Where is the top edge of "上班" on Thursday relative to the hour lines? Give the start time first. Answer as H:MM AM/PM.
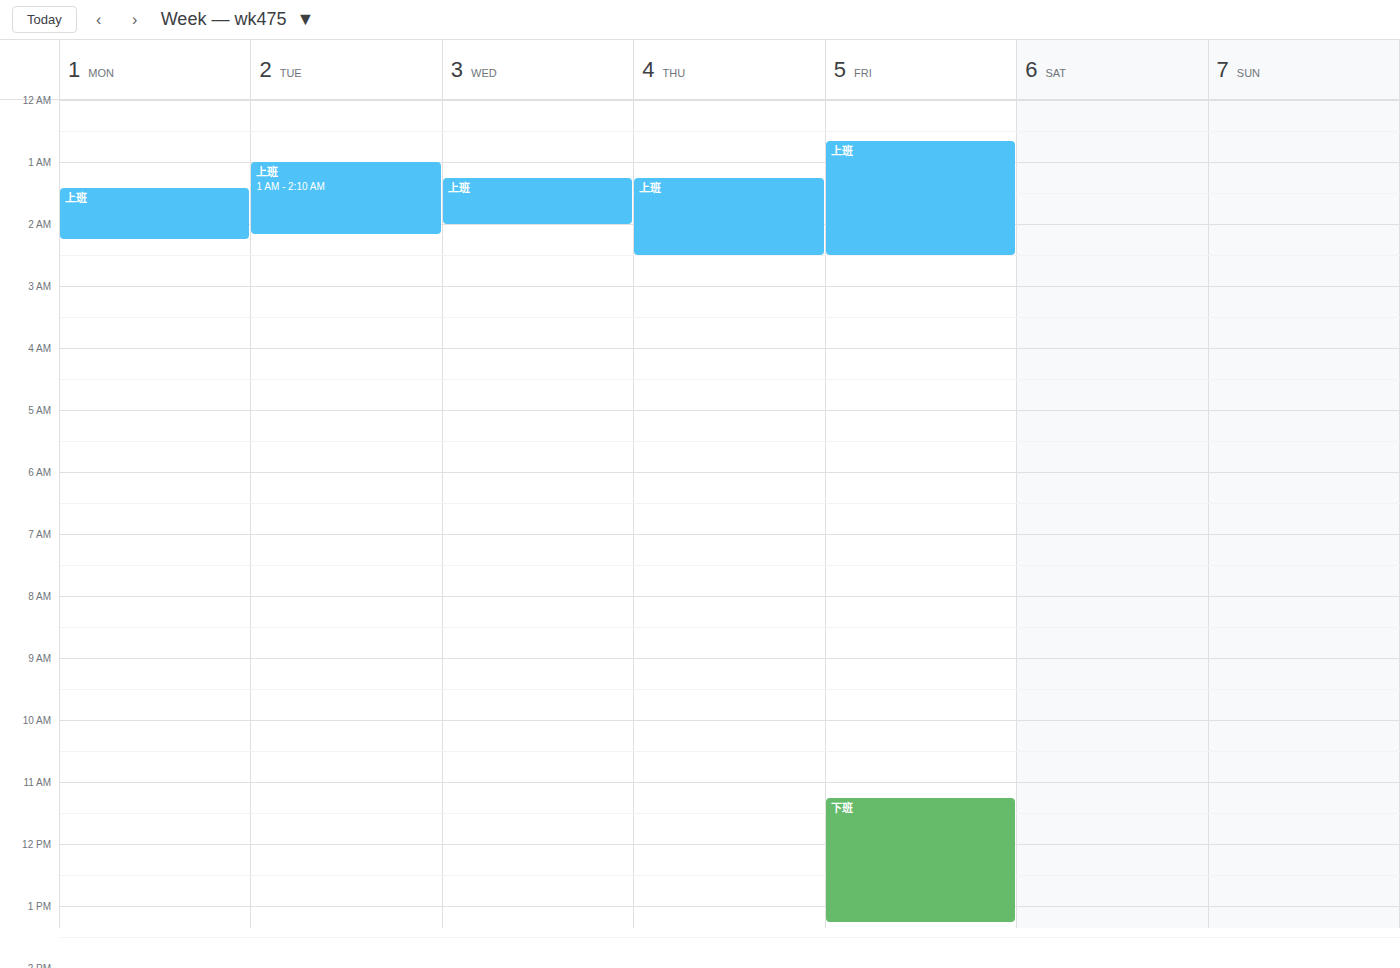
1:15 AM -- neither: a quarter of the way from the 1 AM line to the 2 AM line.